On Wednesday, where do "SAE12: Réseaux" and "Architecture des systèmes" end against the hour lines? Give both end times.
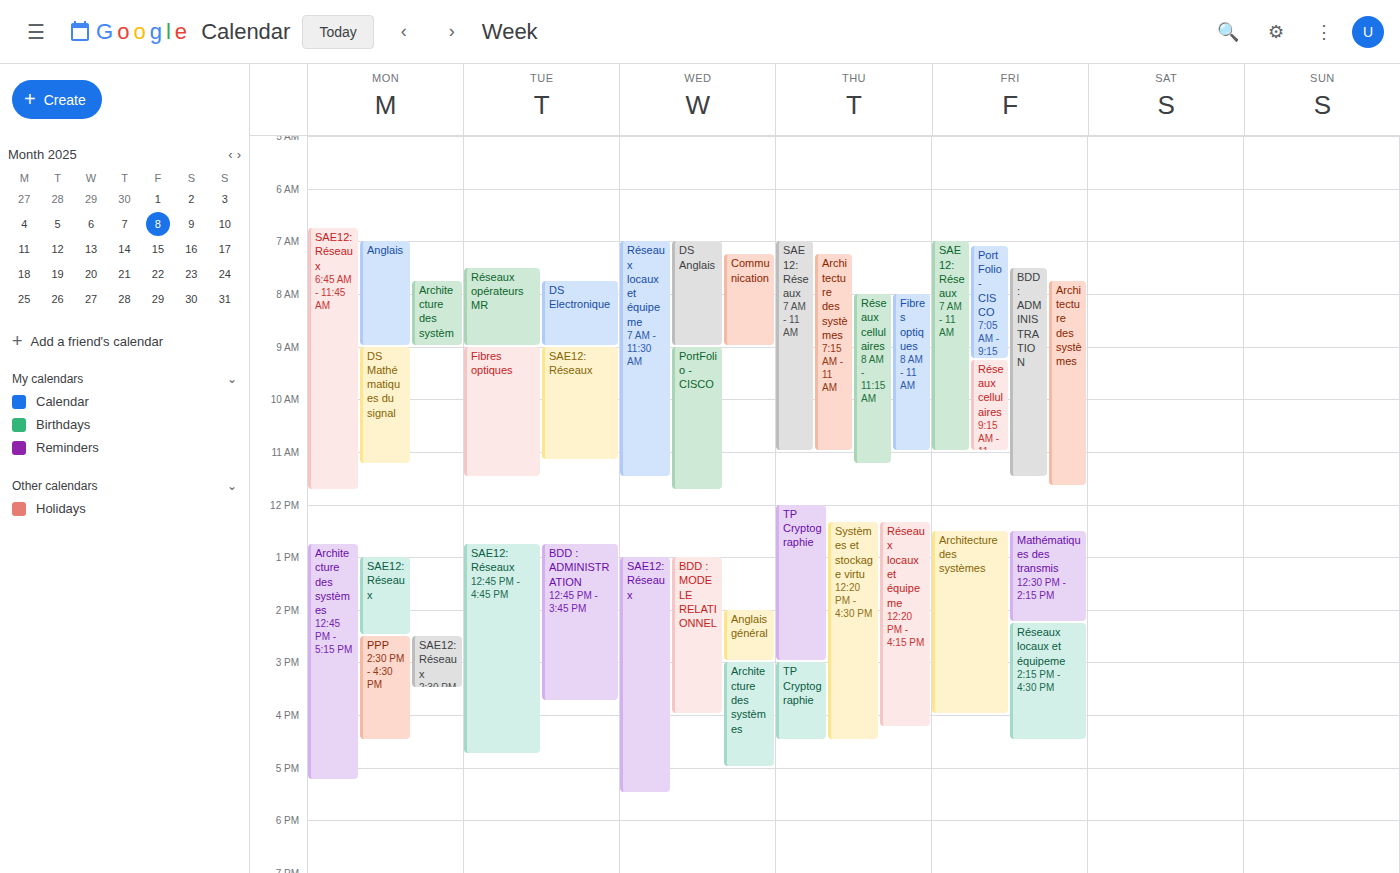
"SAE12: Réseaux": 5:30 PM, halfway between the 5 PM and 6 PM lines. "Architecture des systèmes": 5:00 PM, exactly on the 5 PM line.